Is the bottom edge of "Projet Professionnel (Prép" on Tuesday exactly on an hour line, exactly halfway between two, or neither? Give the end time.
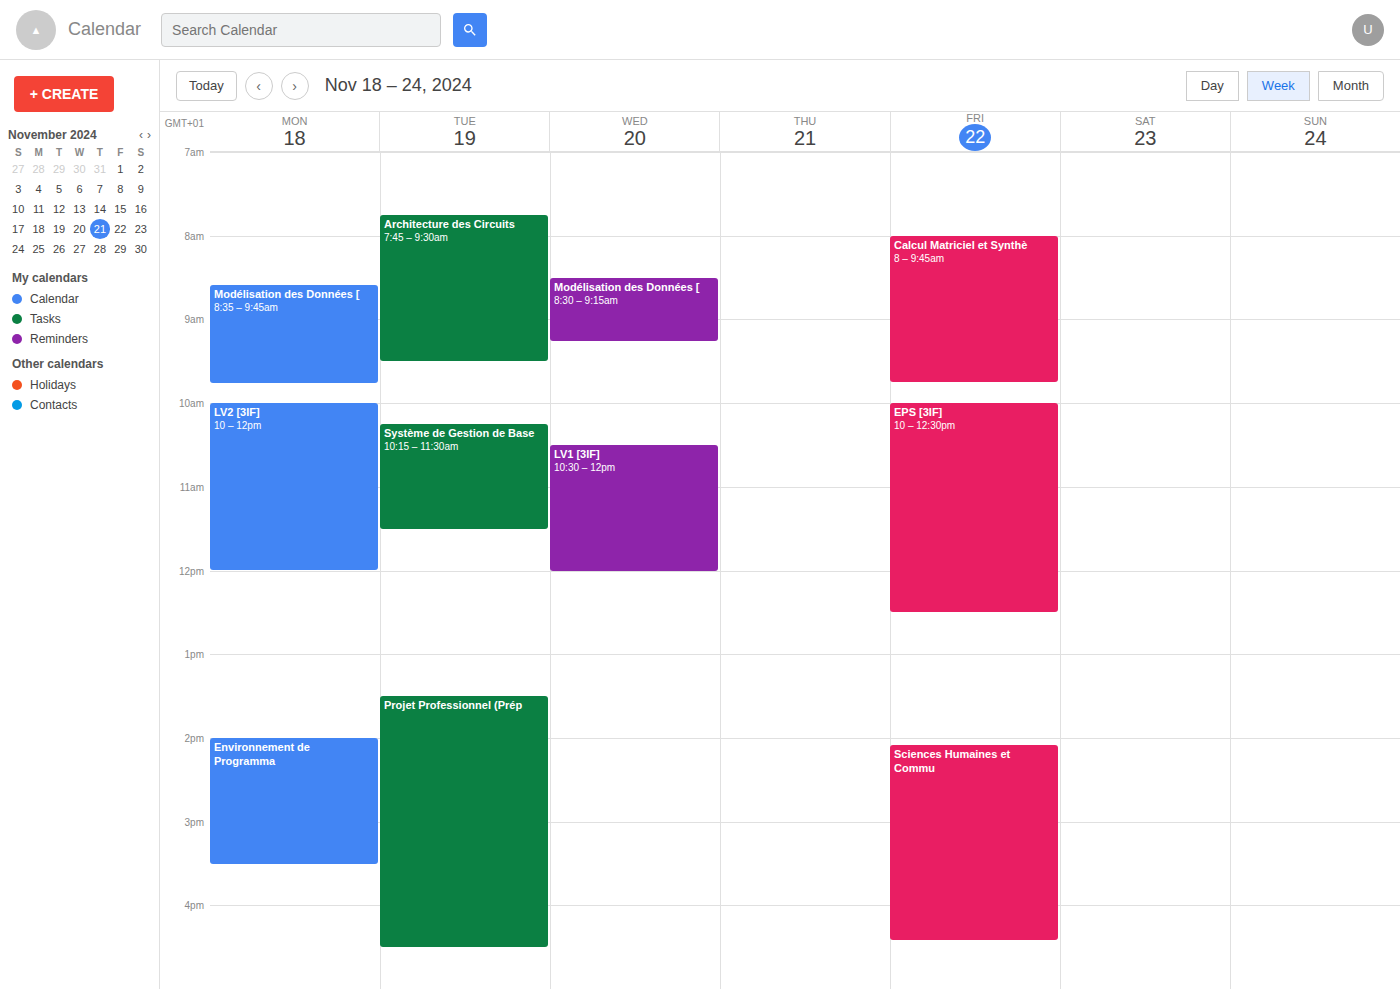
4:30 PM -- halfway between the 4 PM and 5 PM lines.